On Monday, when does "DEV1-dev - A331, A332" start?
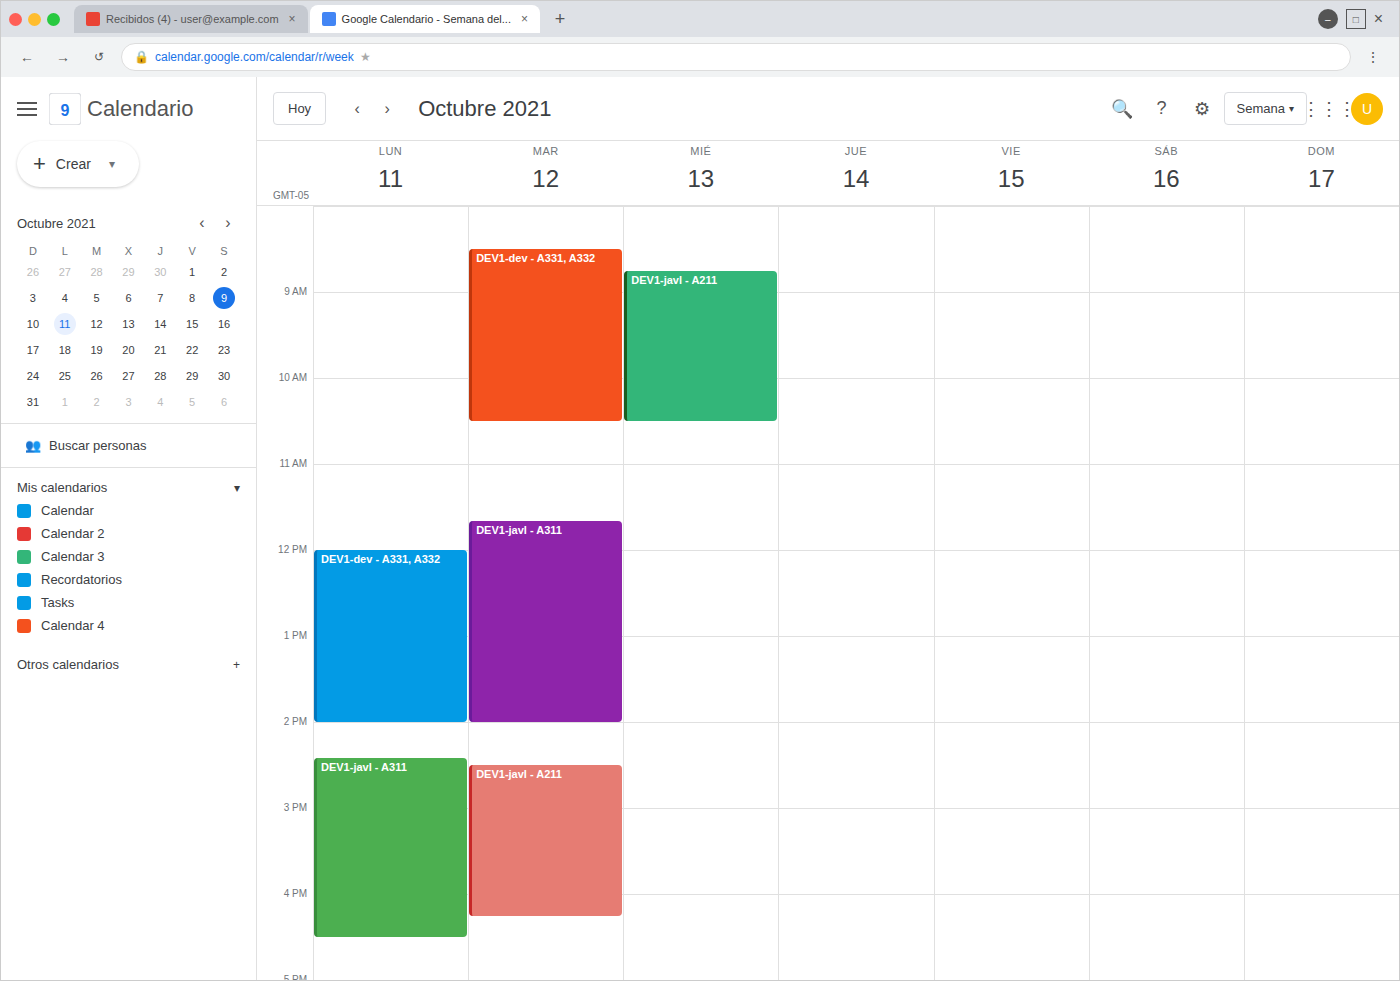
12:00 PM